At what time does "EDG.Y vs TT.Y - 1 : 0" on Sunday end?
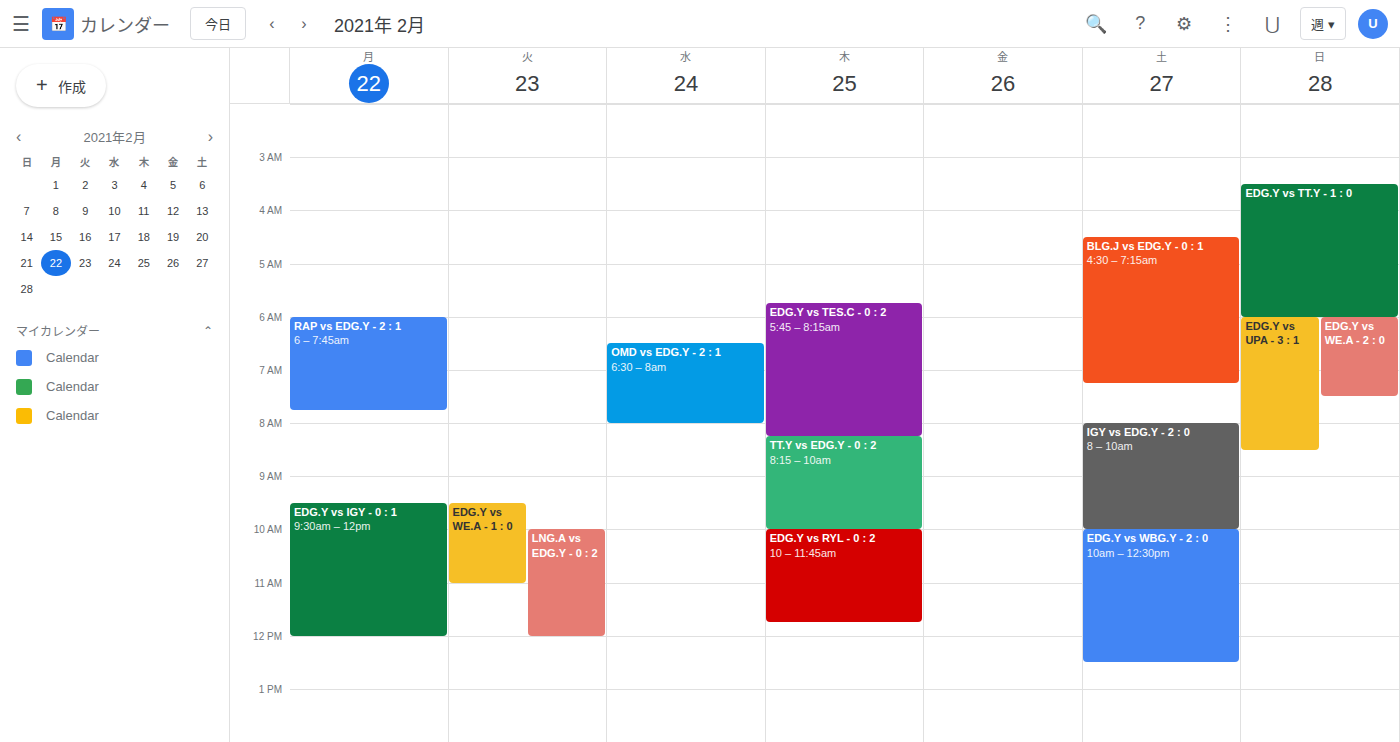
06:00